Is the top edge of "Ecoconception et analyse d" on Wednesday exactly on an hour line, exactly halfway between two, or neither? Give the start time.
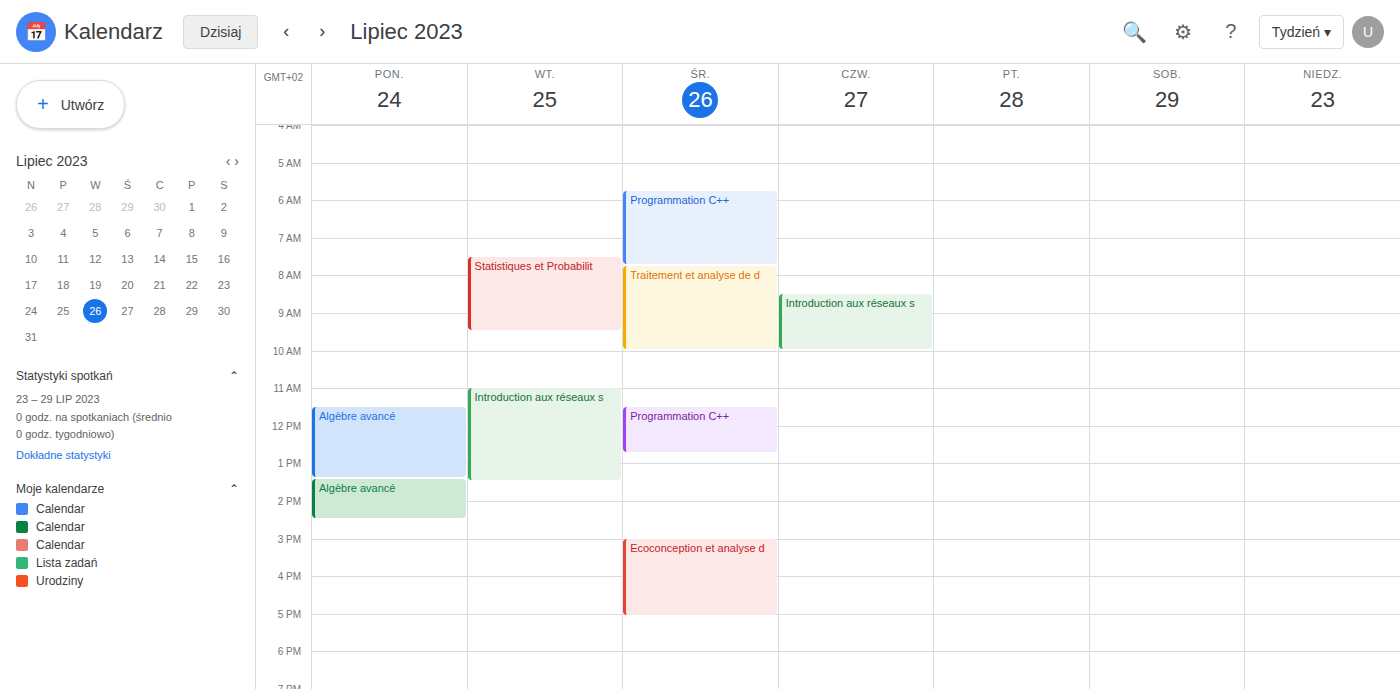
3:00 PM -- exactly on the 3 PM line.